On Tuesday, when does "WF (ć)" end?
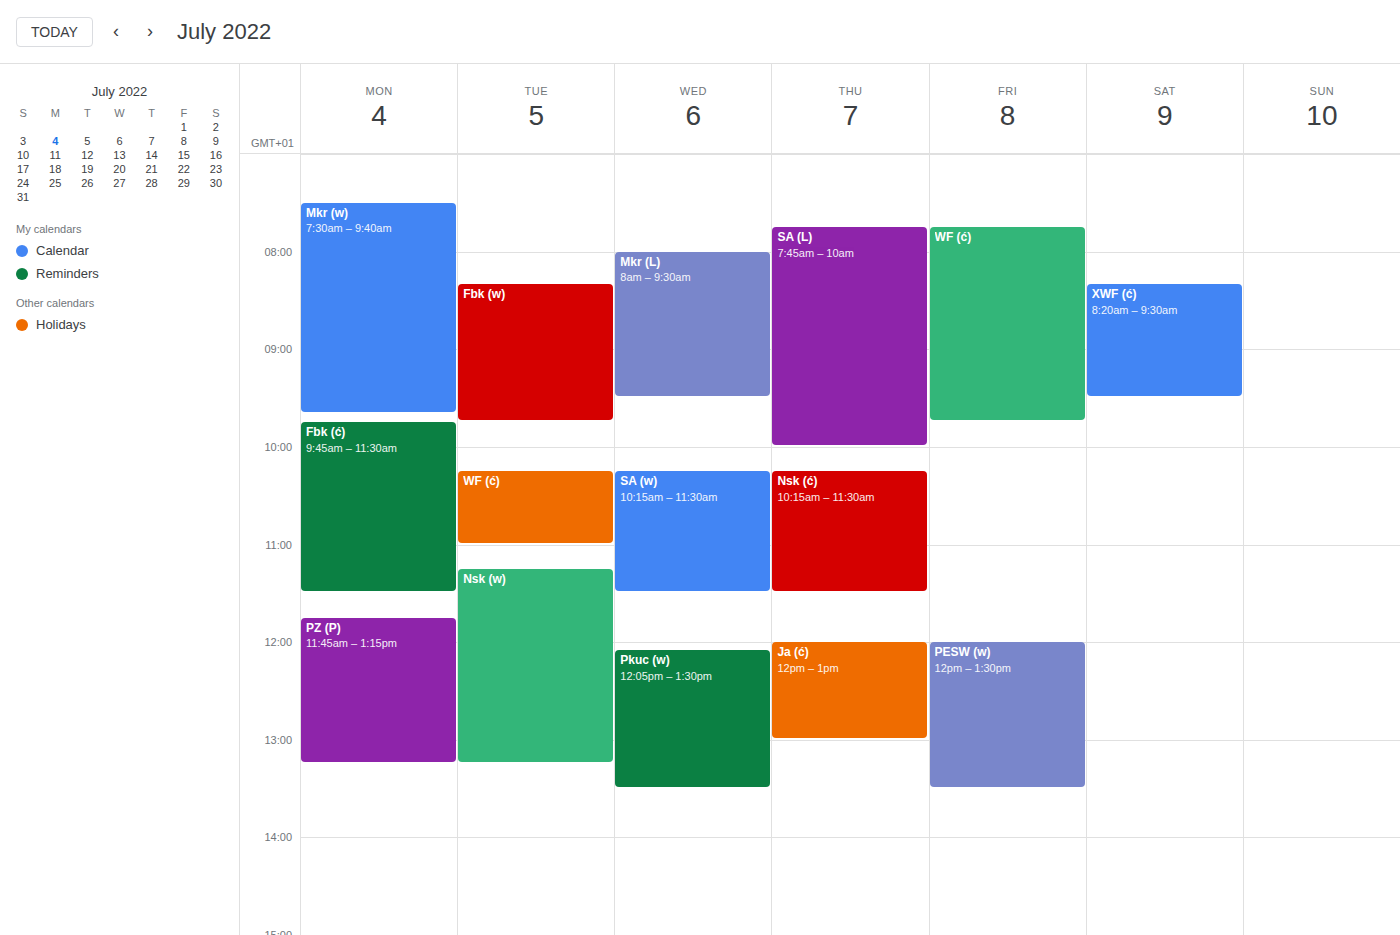
11:00 AM